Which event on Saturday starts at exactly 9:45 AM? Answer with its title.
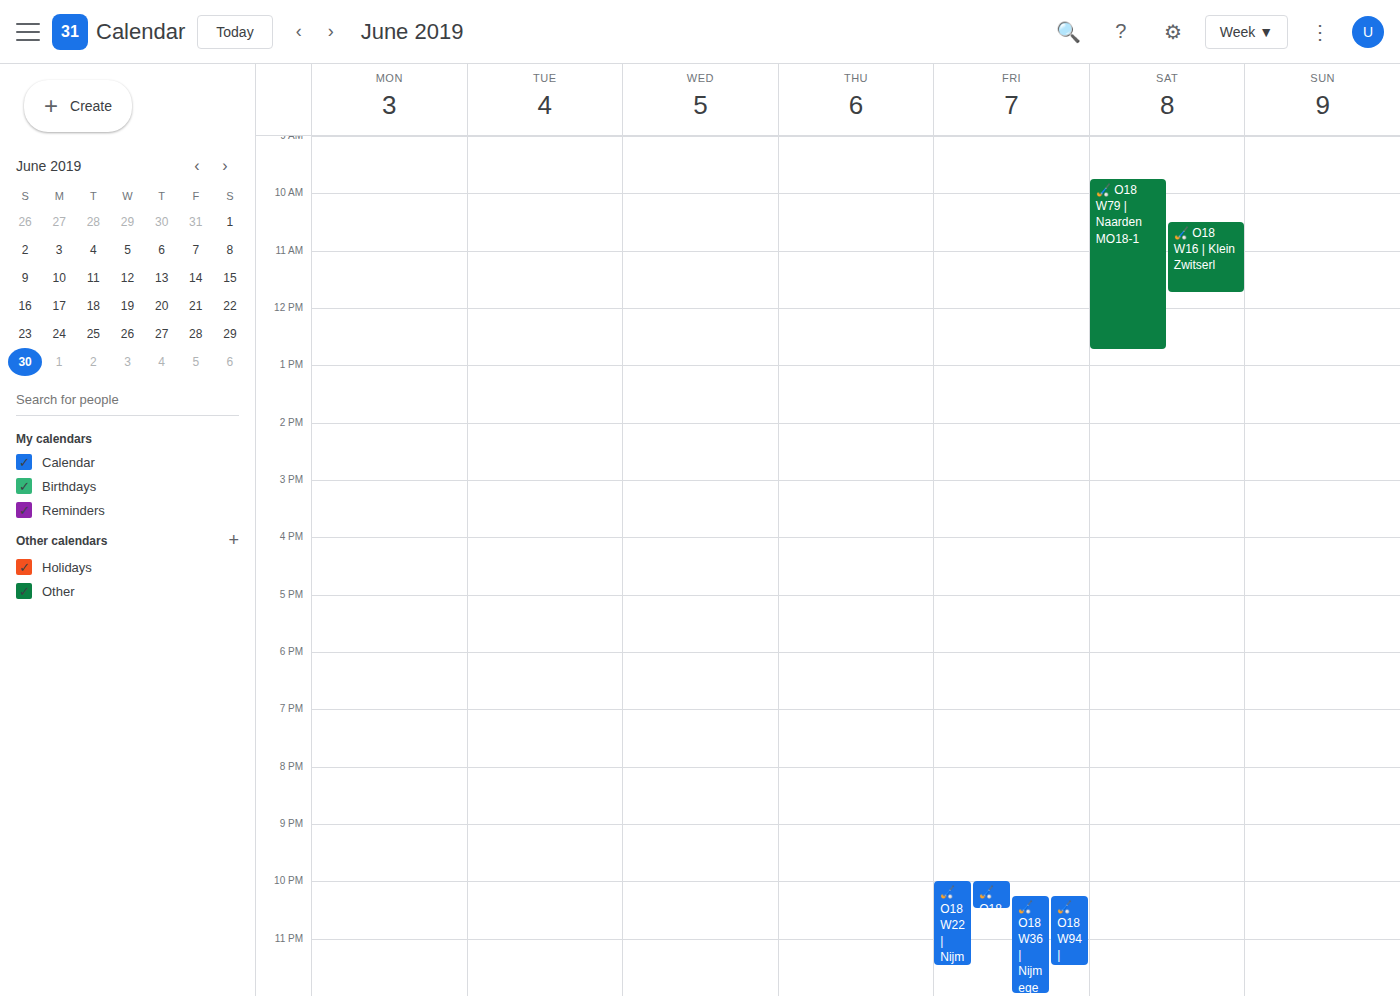
"🏑 O18 W79 | Naarden MO18-1"